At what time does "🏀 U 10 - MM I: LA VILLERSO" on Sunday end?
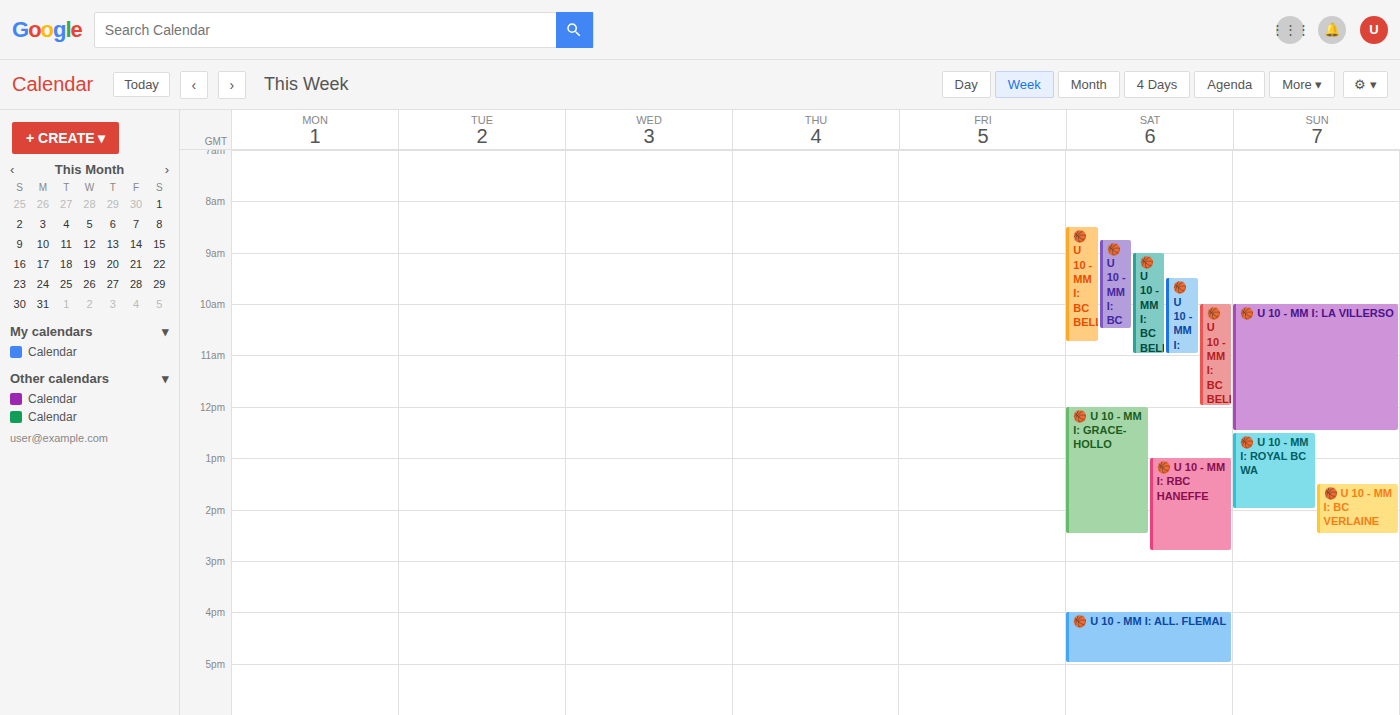
12:30 PM